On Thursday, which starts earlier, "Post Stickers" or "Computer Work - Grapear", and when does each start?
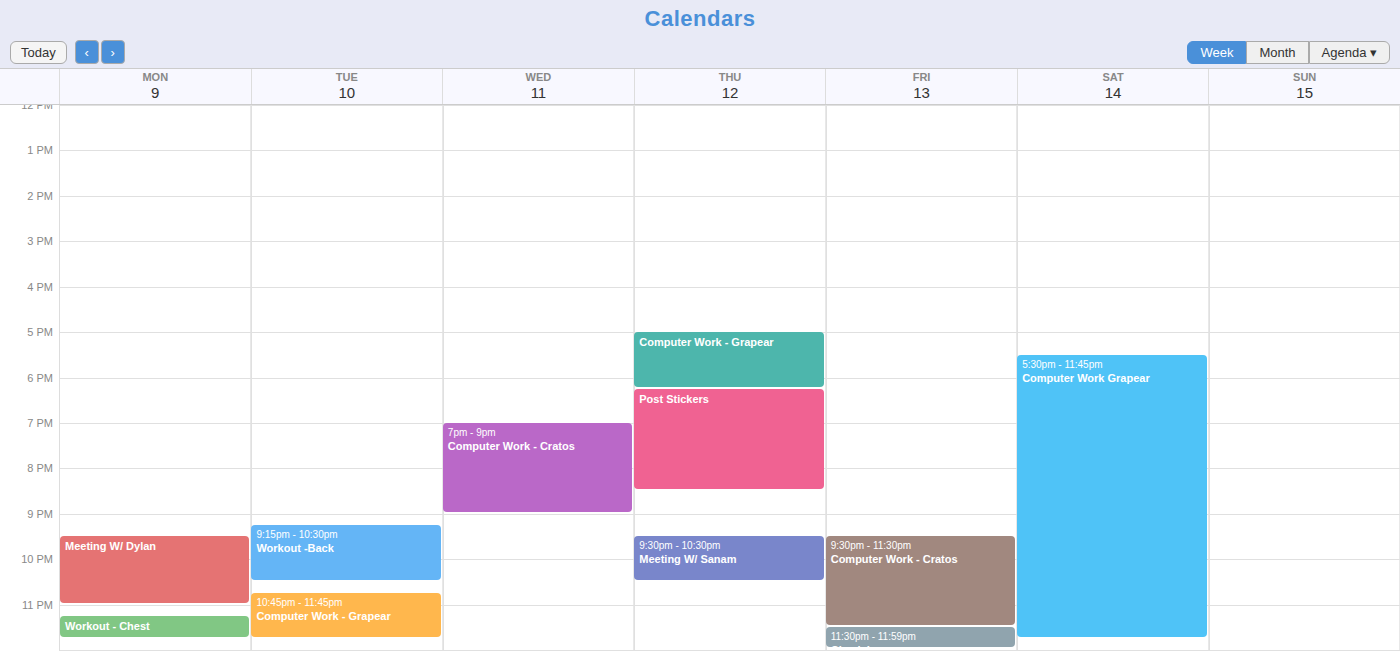
"Computer Work - Grapear" 17:00; "Post Stickers" 18:15.